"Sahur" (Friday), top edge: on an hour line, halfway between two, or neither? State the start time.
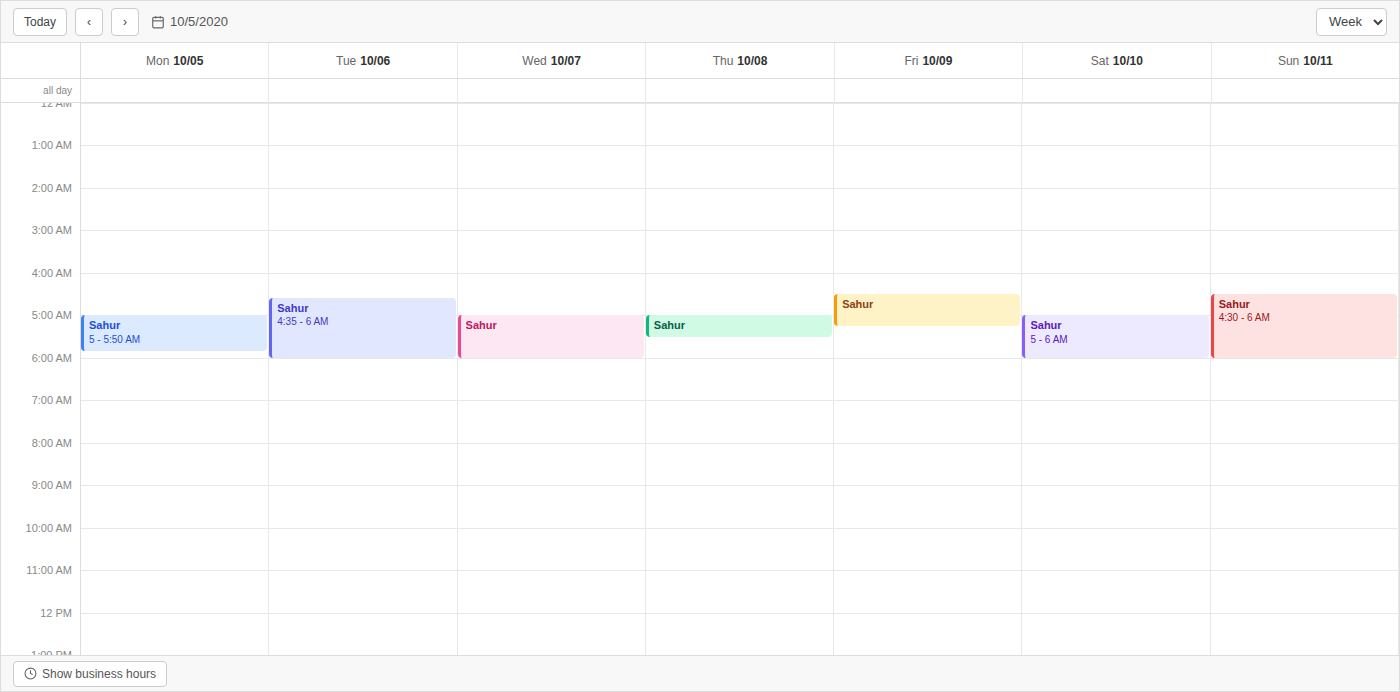
4:30 AM -- halfway between the 4 AM and 5 AM lines.